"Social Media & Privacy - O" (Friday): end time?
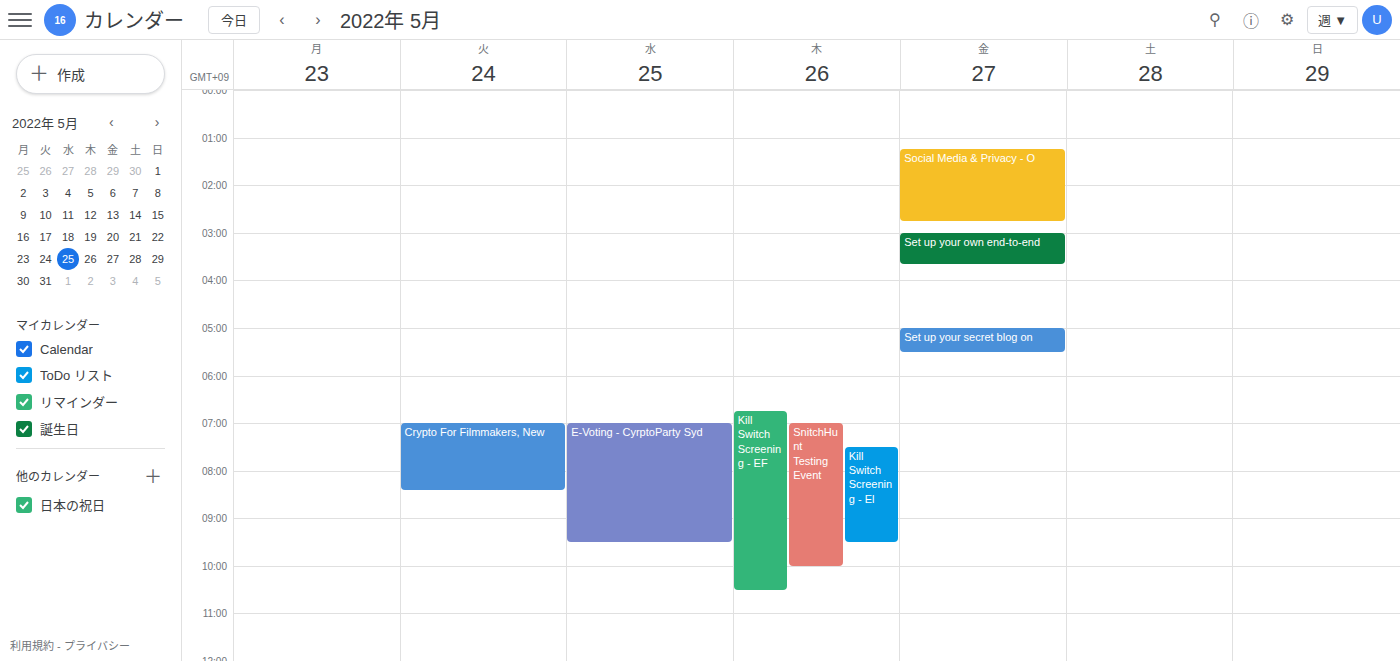
2:45 AM